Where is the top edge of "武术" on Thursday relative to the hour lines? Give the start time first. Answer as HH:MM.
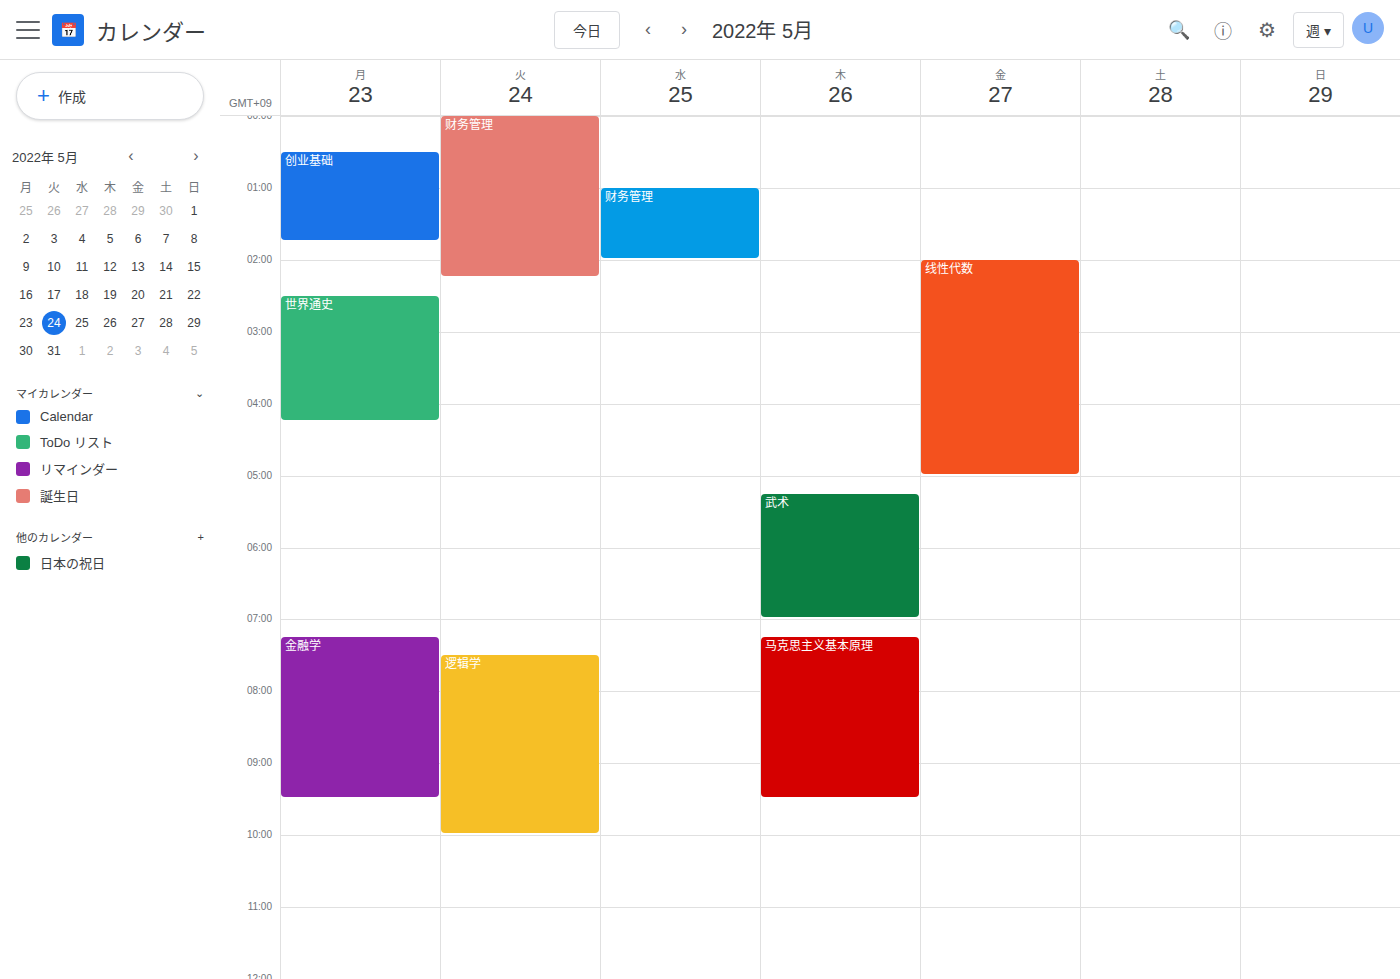
05:15 -- neither: a quarter of the way from the 05:00 line to the 06:00 line.